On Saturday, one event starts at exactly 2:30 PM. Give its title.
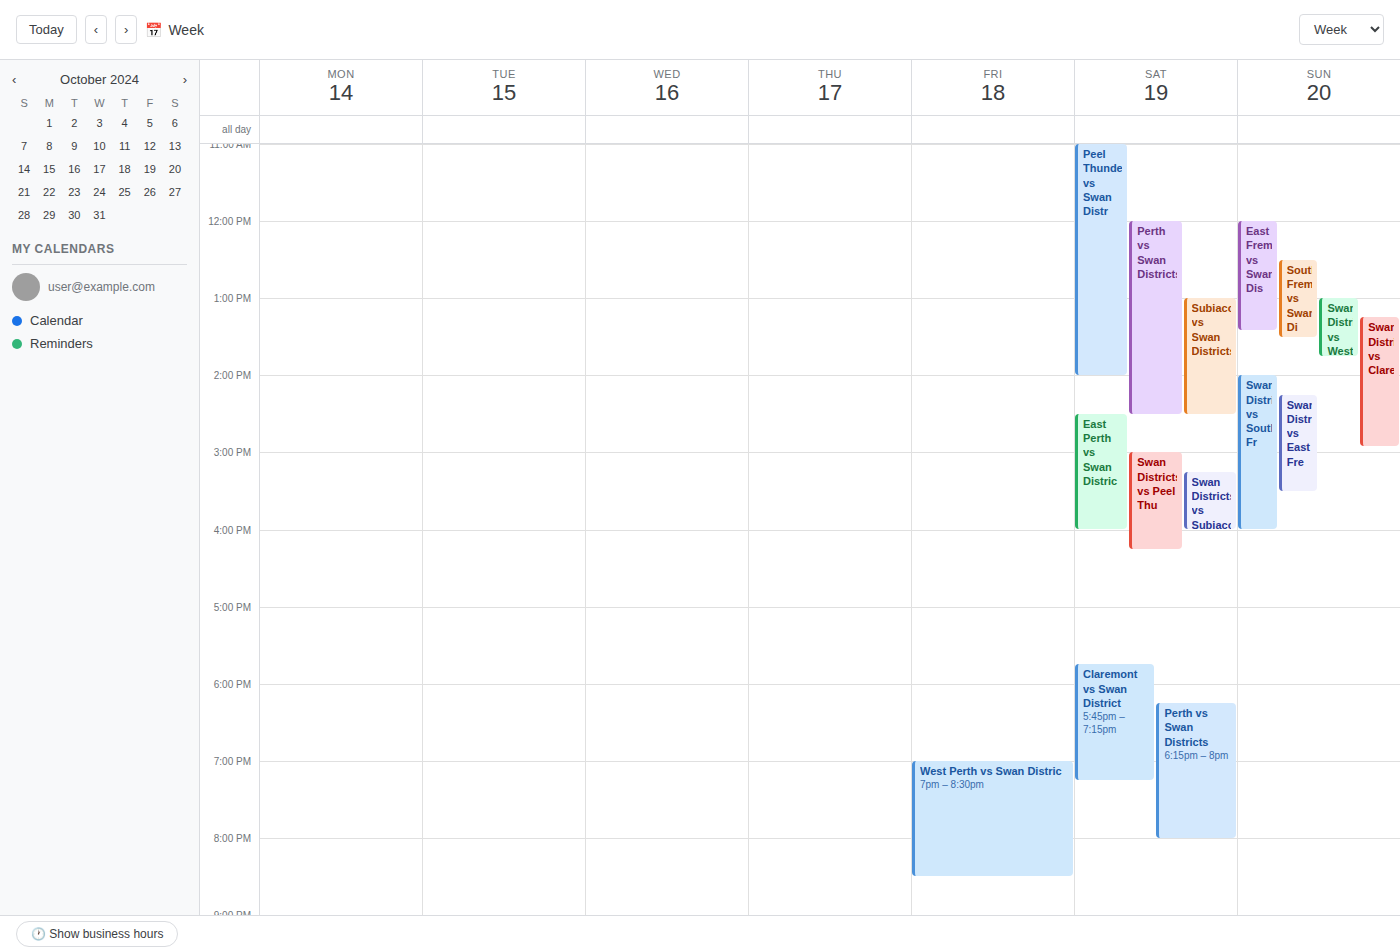
"East Perth vs Swan Distric"